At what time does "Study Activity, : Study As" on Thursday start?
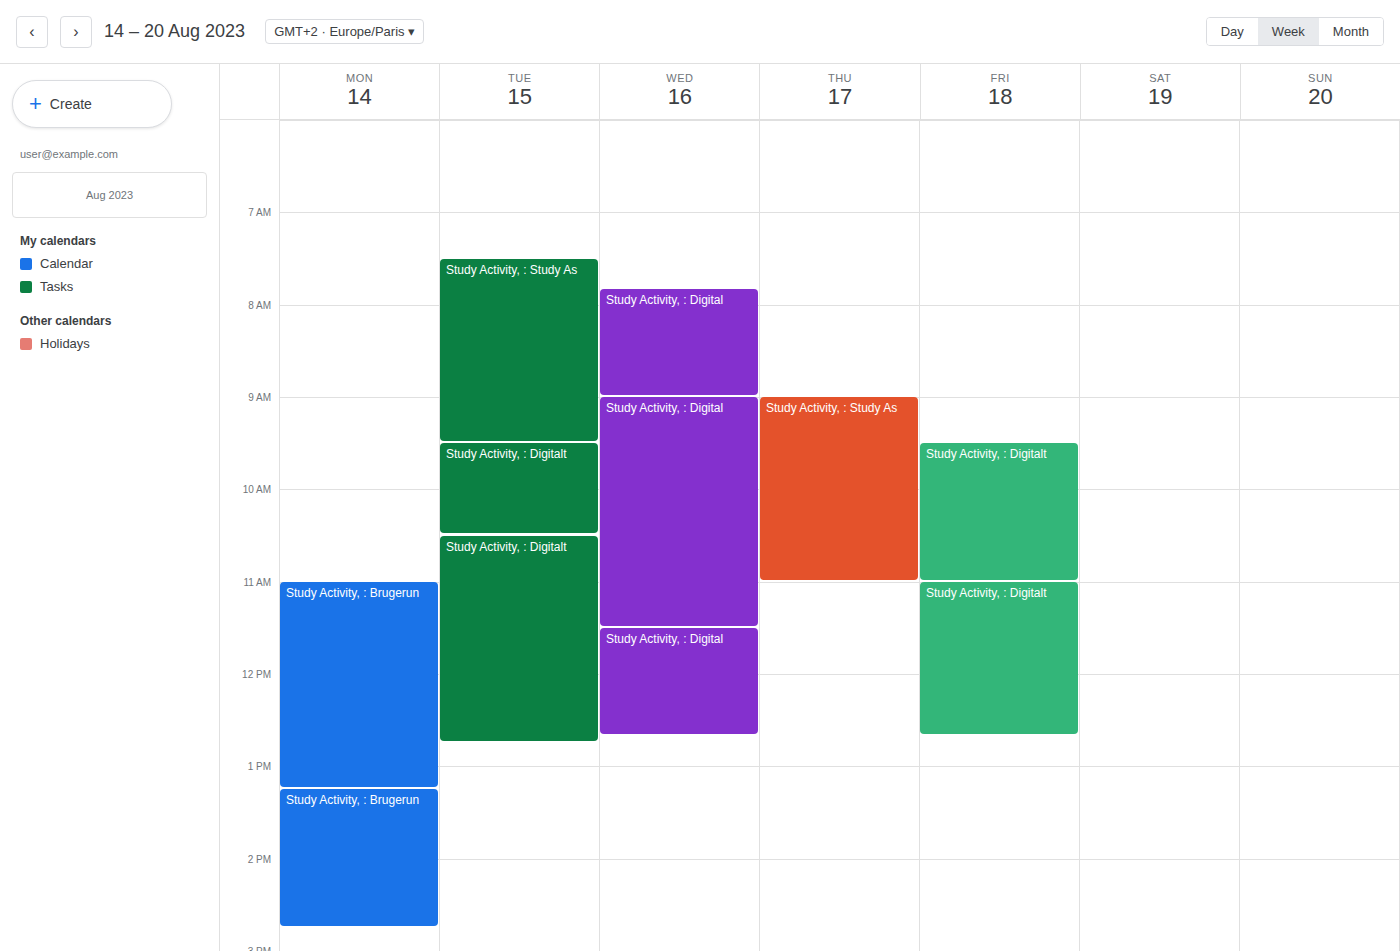
9:00 AM